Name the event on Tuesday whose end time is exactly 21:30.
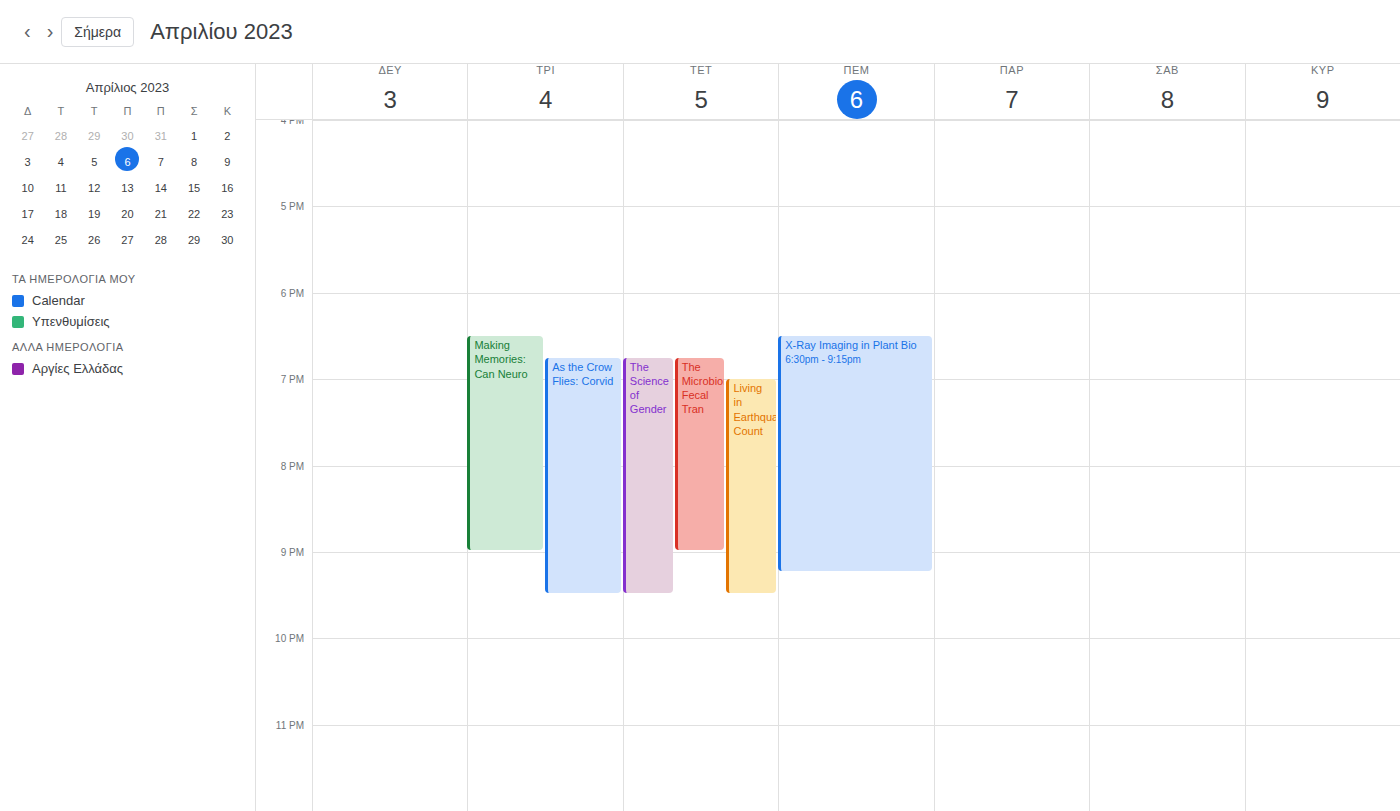
"As the Crow Flies: Corvid"